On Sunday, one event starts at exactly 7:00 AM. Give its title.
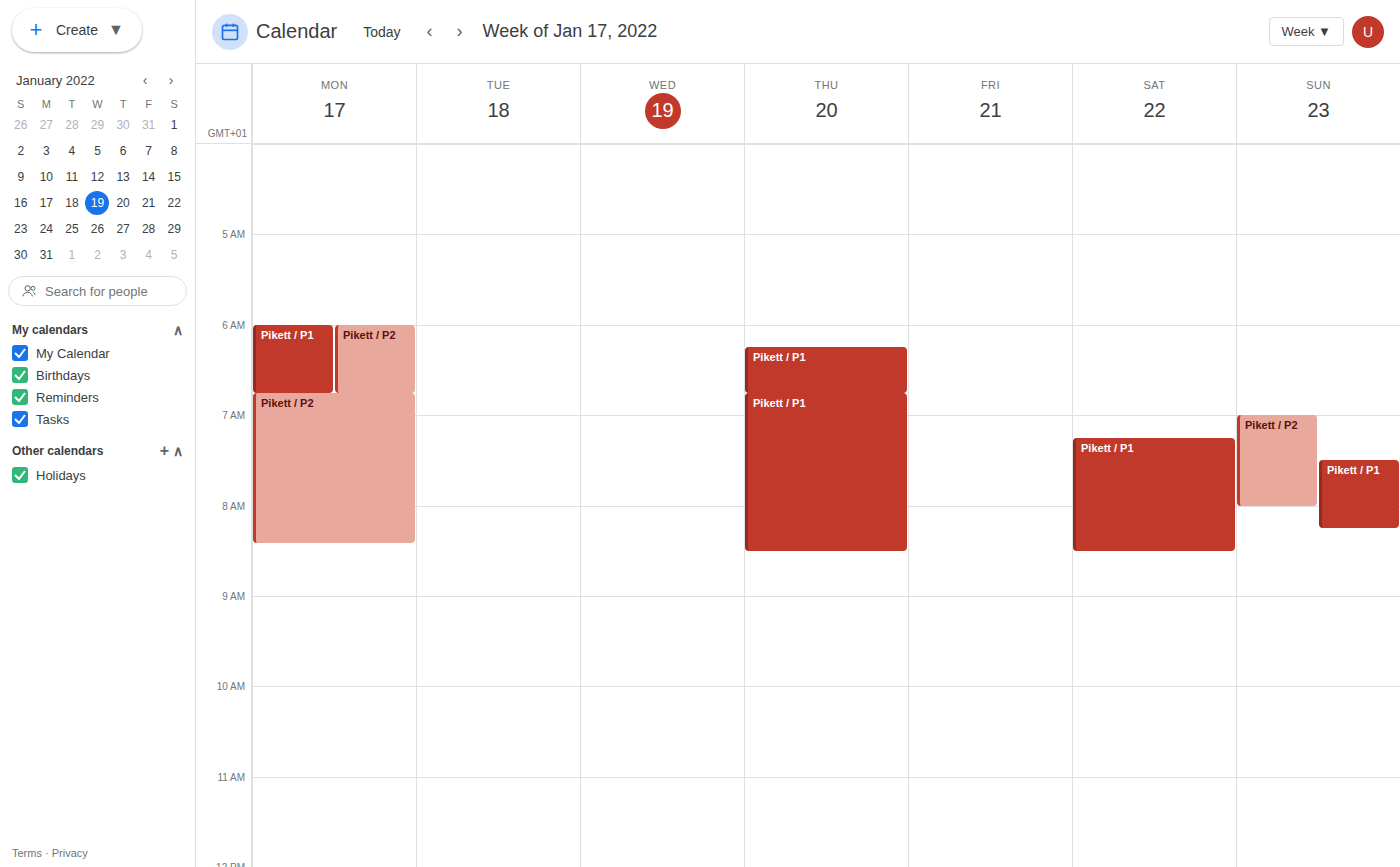
"Pikett / P2"